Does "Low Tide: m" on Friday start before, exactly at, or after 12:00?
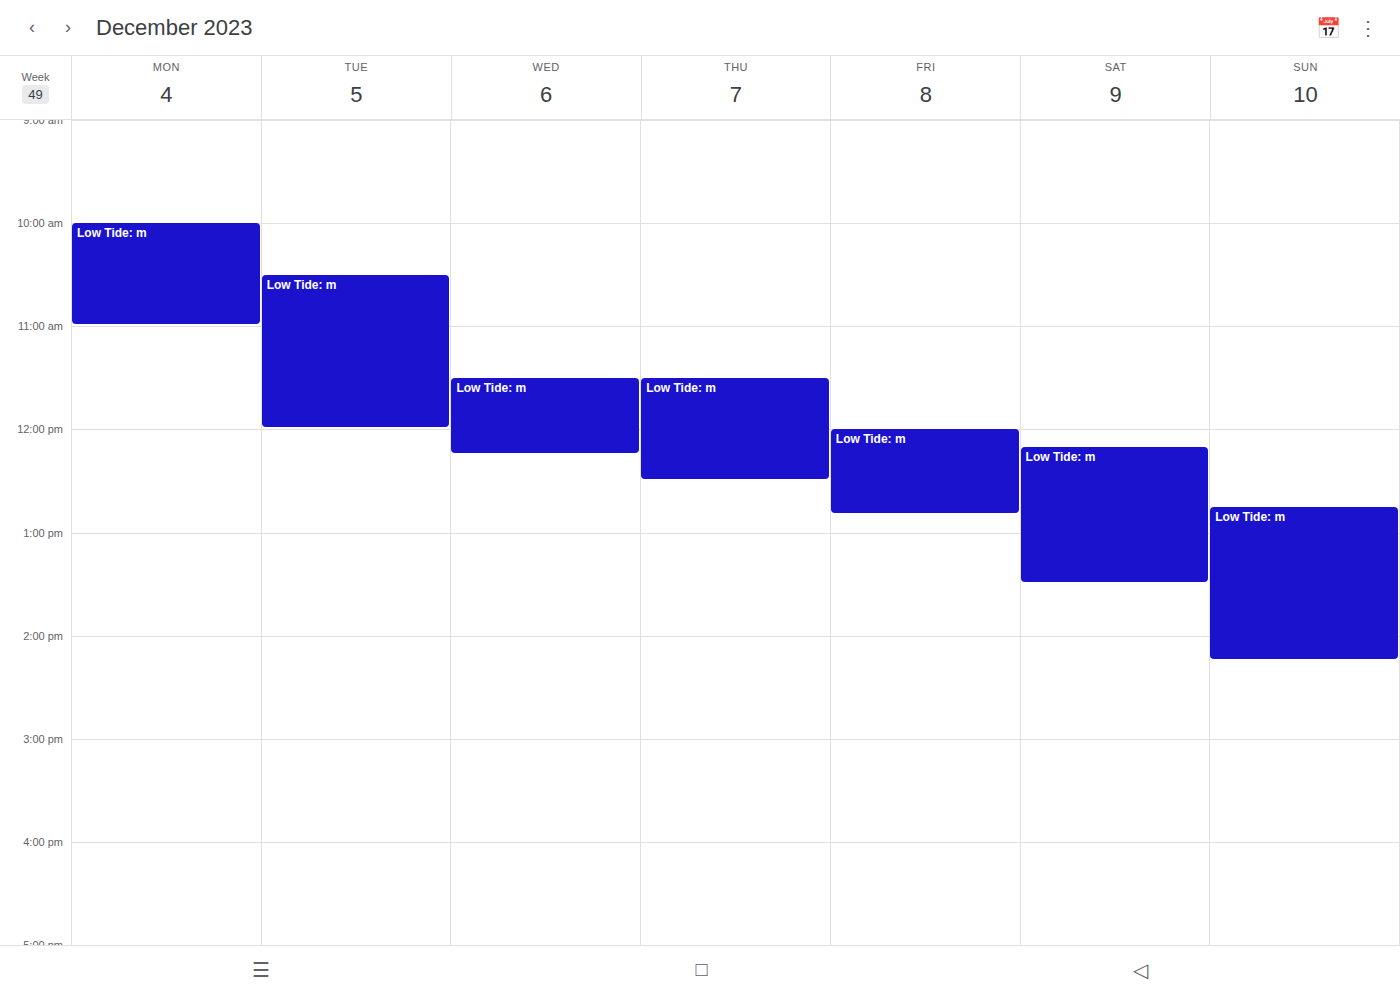
12:00 -- exactly at 12:00, on the 12:00 line.